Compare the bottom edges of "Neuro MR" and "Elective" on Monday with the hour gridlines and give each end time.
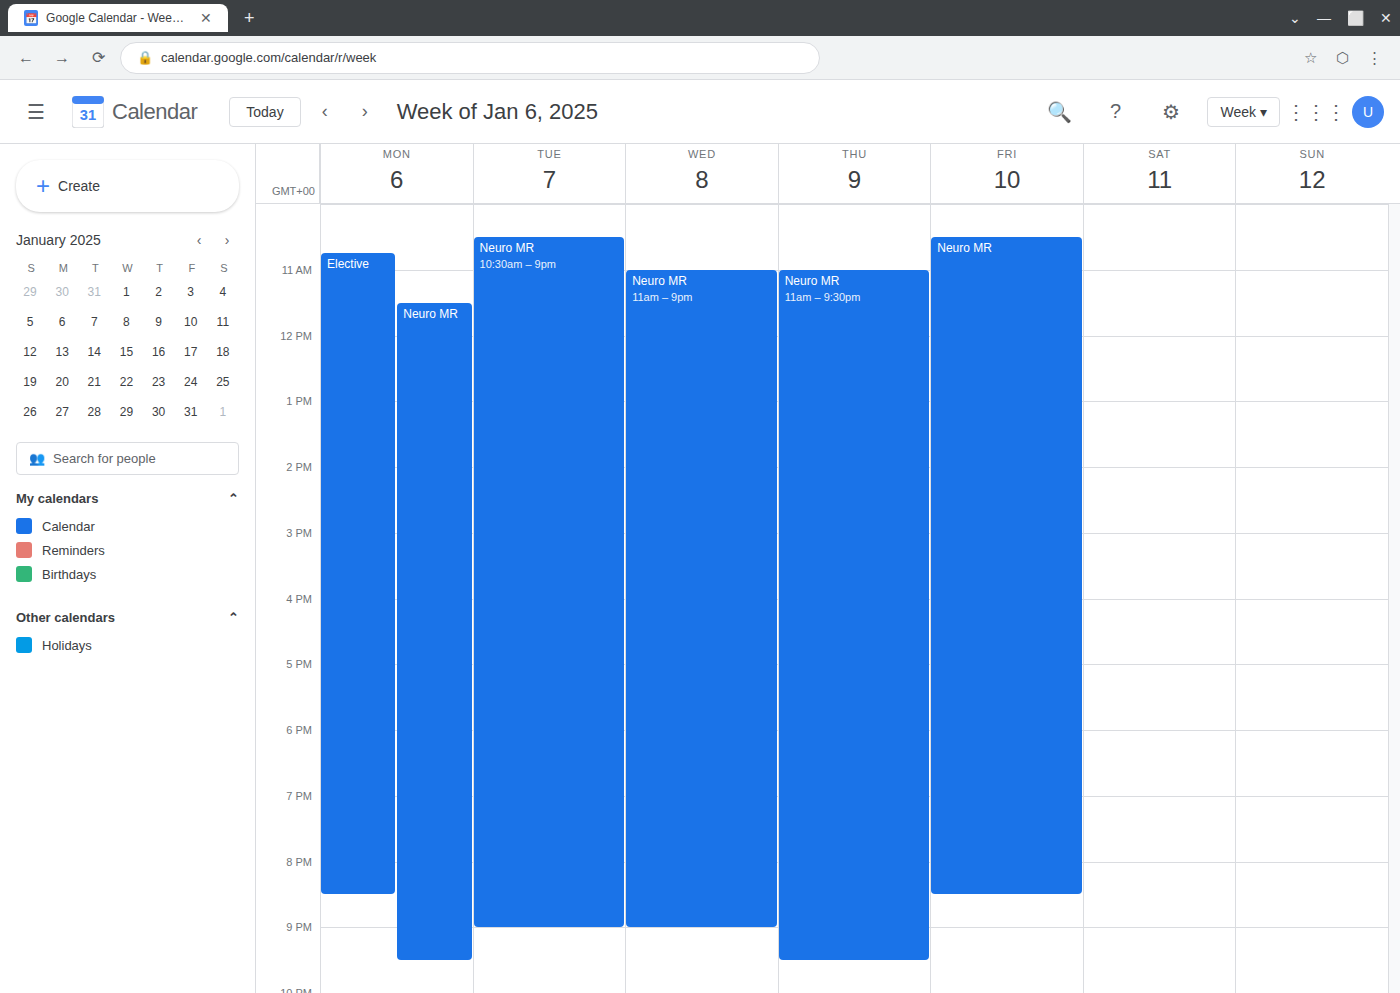
"Neuro MR": 9:30 PM, halfway between the 9 PM and 10 PM lines. "Elective": 8:30 PM, halfway between the 8 PM and 9 PM lines.